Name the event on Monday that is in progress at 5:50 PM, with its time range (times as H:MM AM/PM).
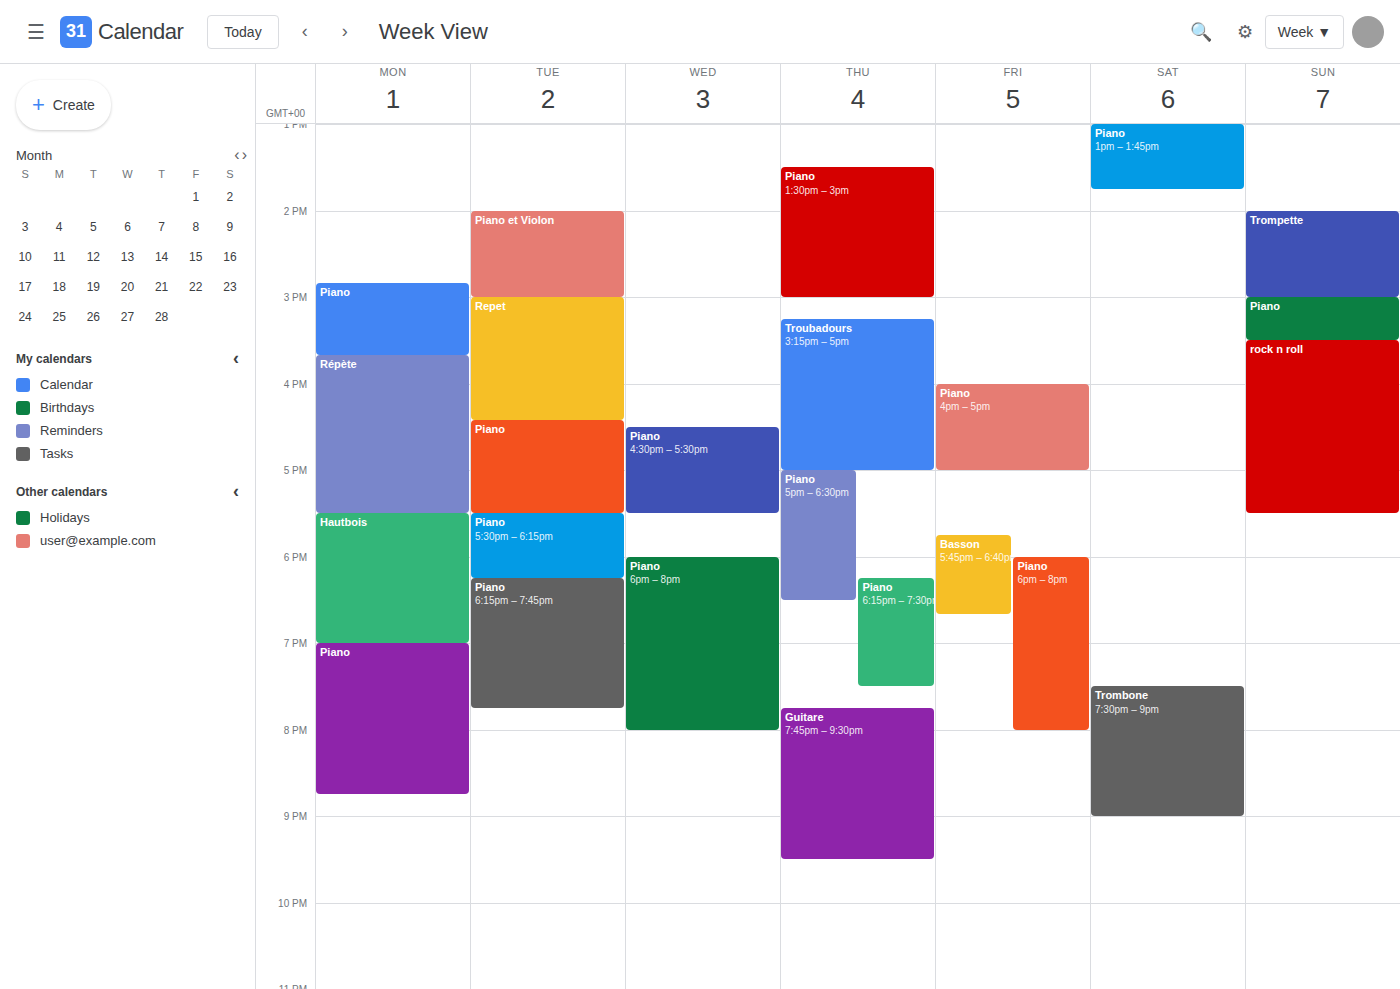
"Hautbois", 5:30 PM to 7:00 PM